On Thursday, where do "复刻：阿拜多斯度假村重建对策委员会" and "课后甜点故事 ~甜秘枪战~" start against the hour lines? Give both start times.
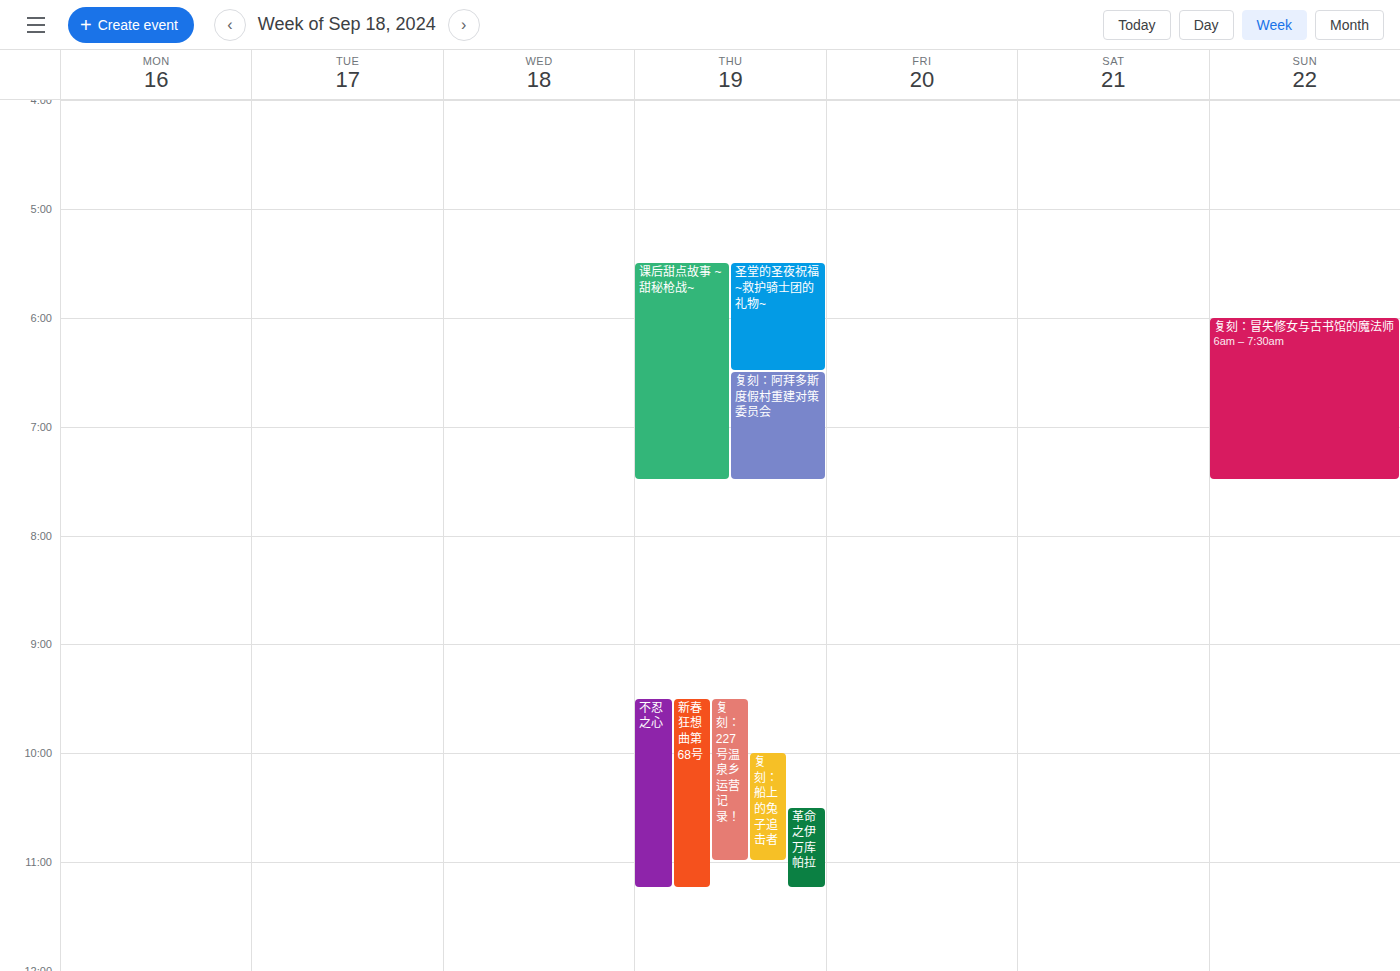
"复刻：阿拜多斯度假村重建对策委员会": 6:30 AM, halfway between the 6 AM and 7 AM lines. "课后甜点故事 ~甜秘枪战~": 5:30 AM, halfway between the 5 AM and 6 AM lines.